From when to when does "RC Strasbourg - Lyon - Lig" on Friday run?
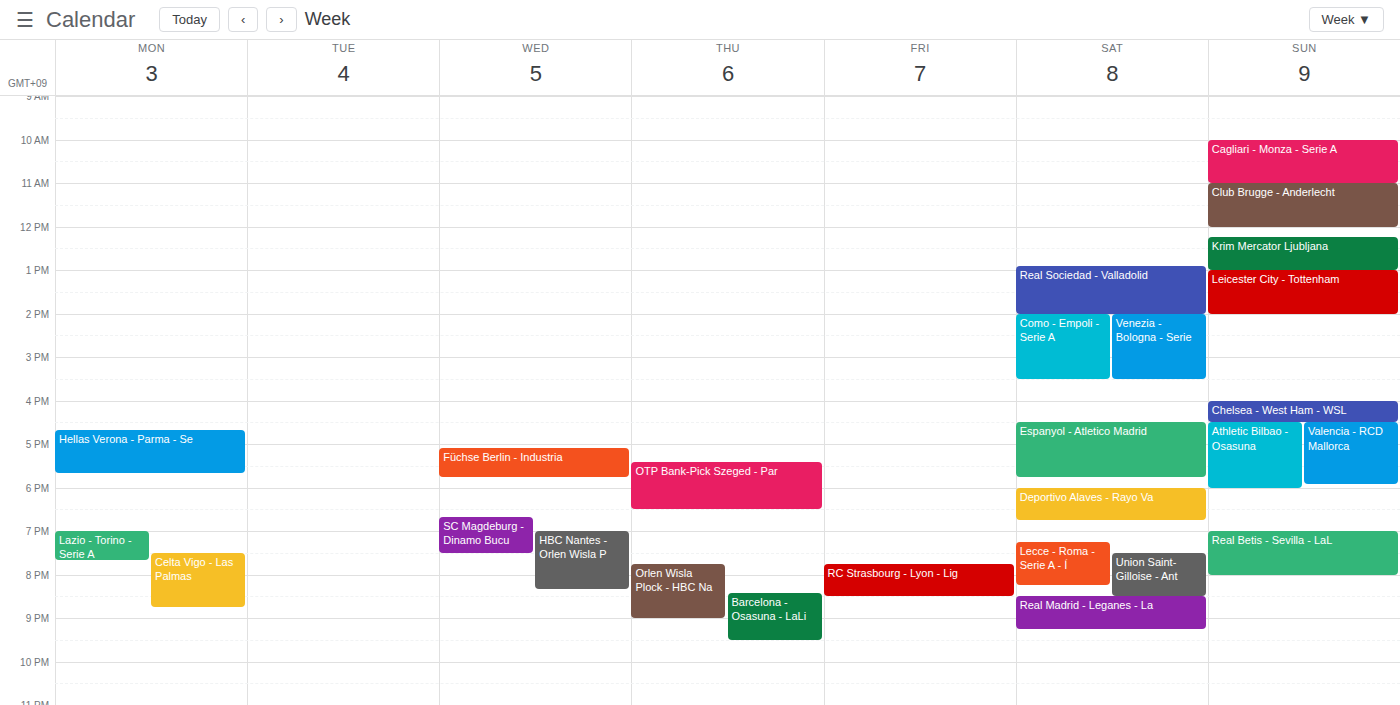
19:45 to 20:30